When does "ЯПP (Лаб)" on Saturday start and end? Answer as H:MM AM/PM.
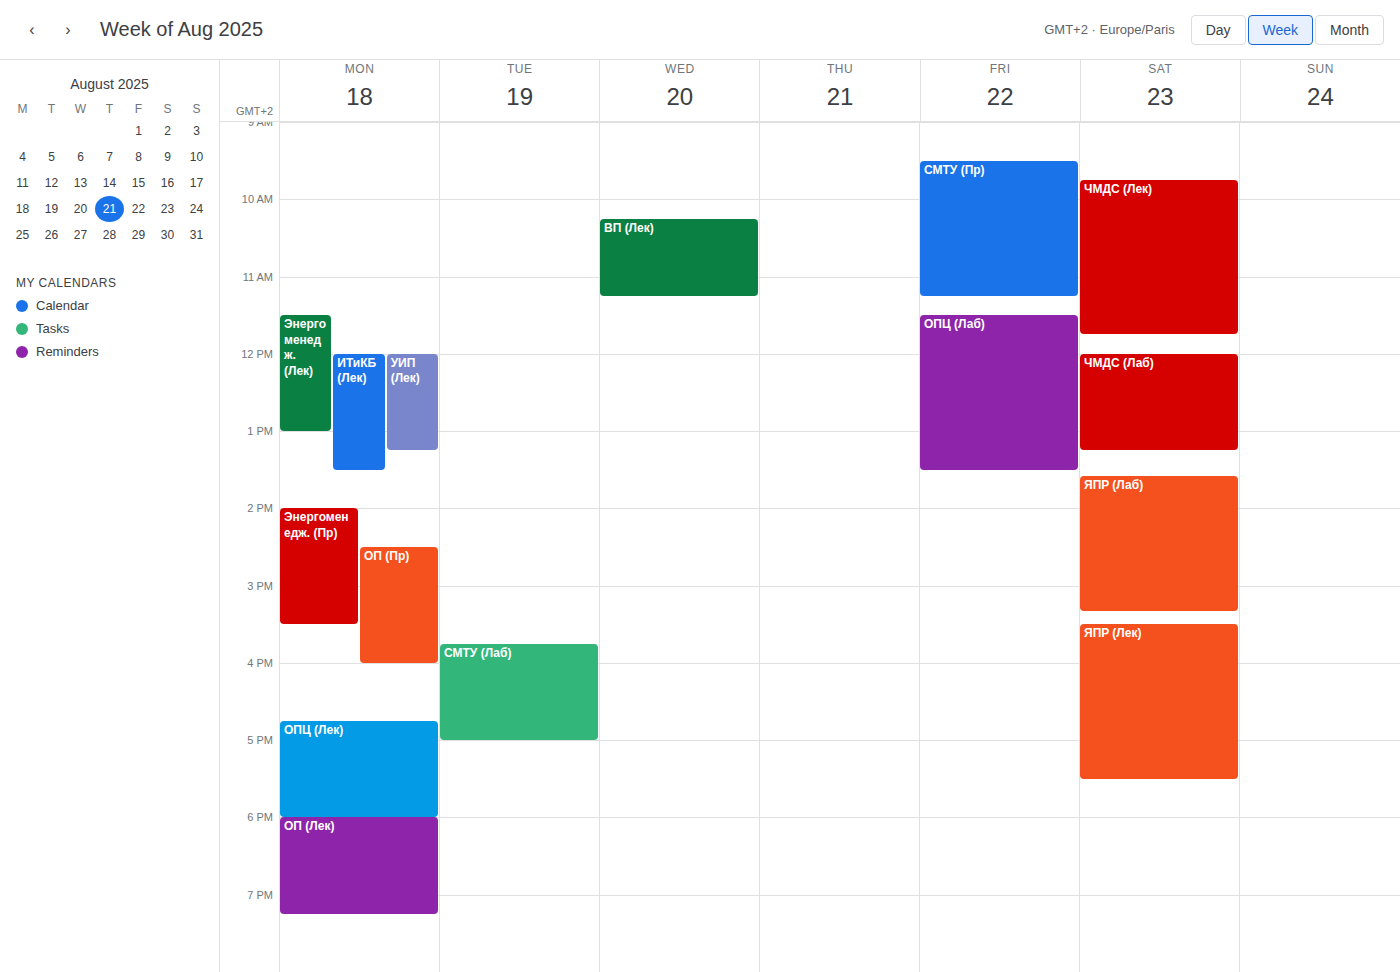
1:35 PM to 3:20 PM